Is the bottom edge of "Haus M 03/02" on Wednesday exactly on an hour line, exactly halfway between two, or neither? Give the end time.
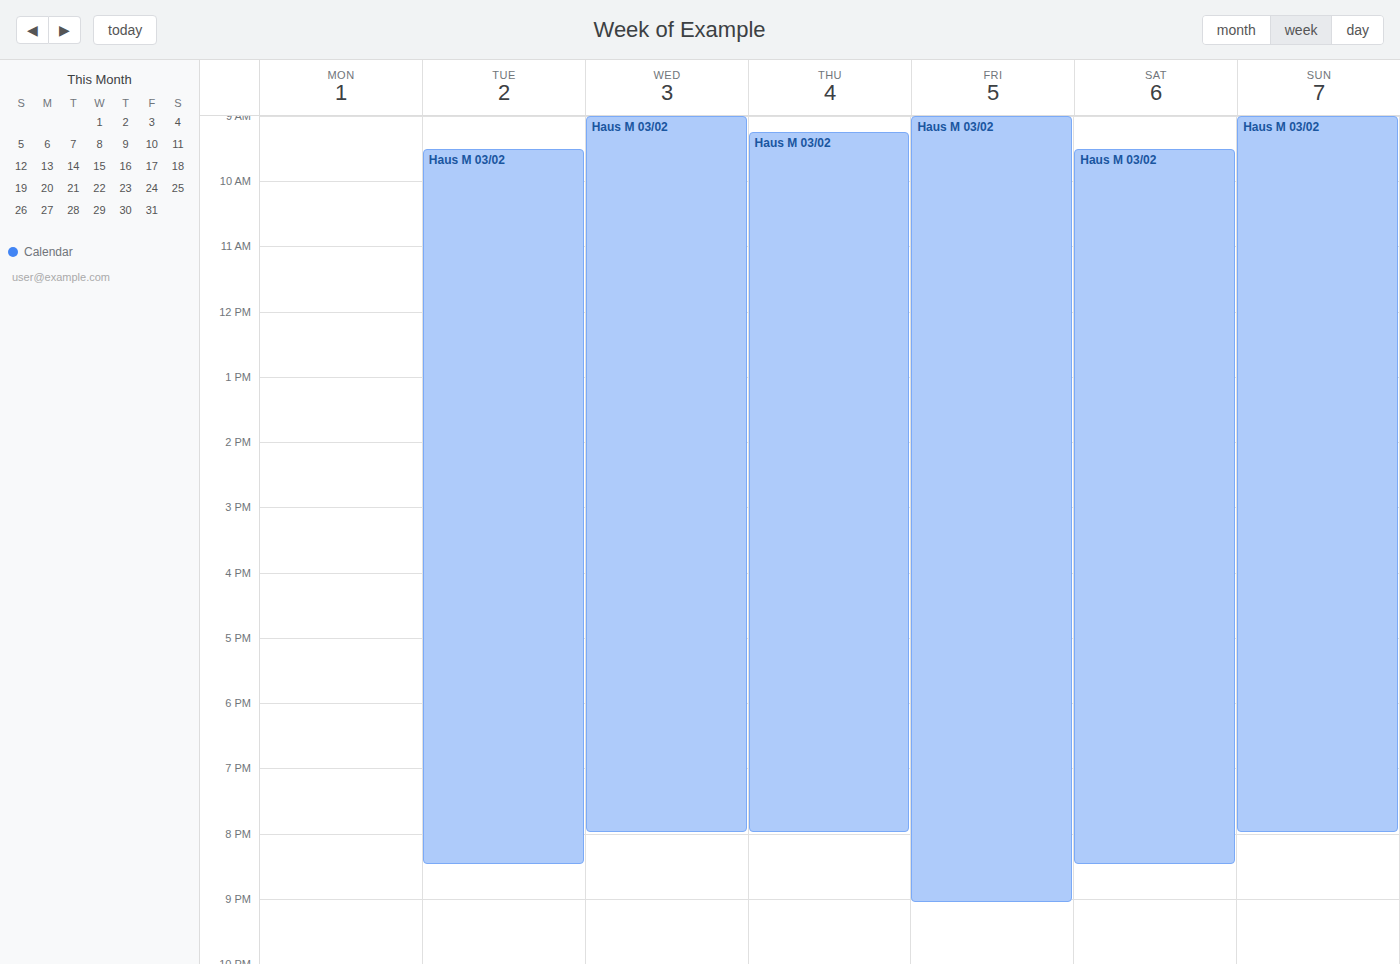
20:00 -- exactly on the 20:00 line.